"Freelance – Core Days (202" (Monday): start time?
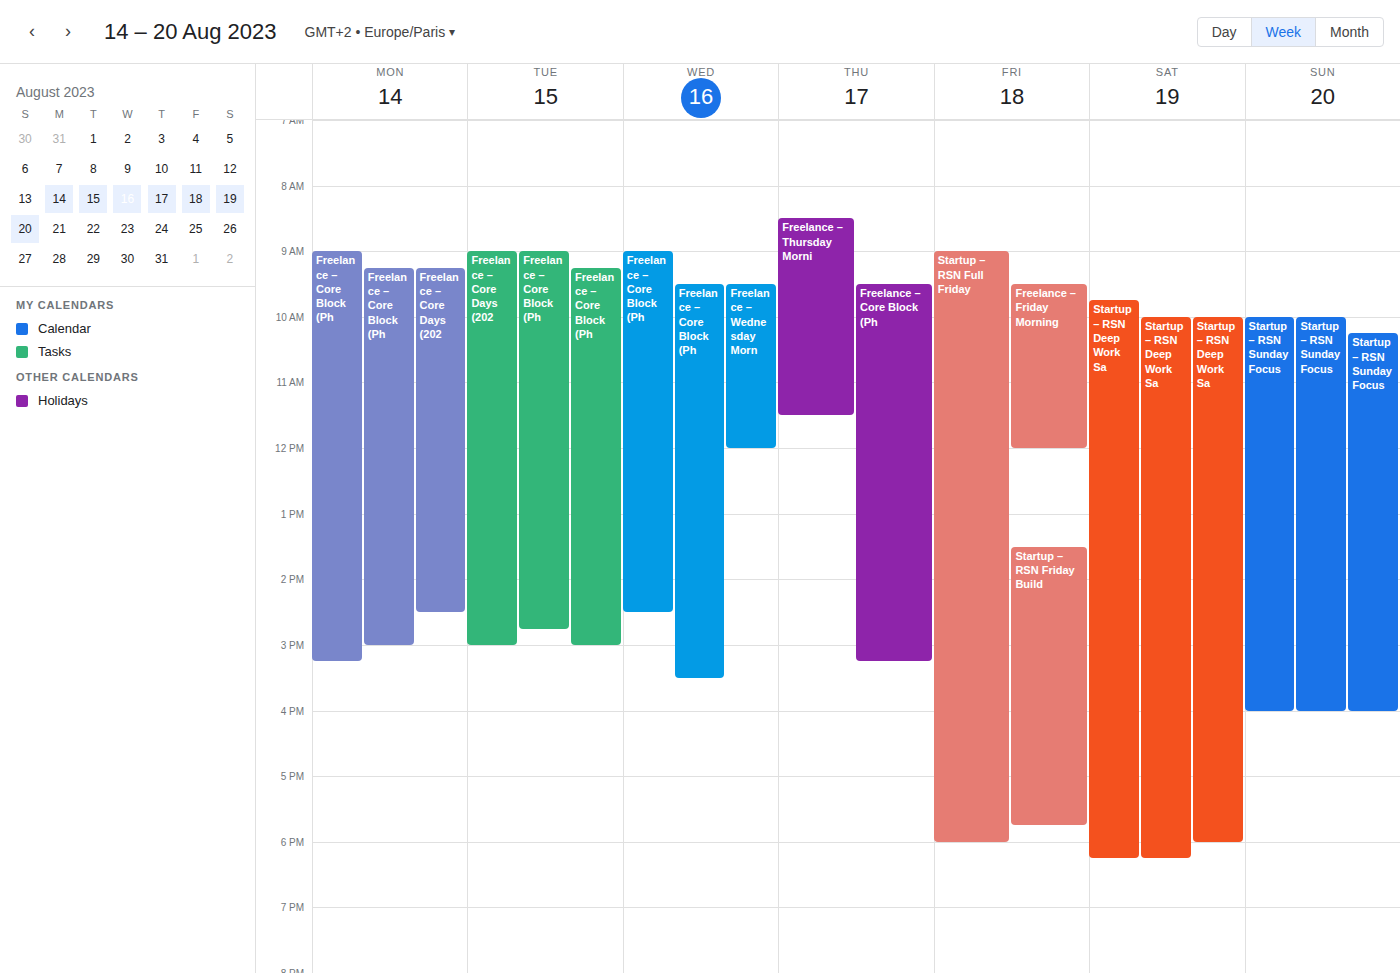
9:15 AM